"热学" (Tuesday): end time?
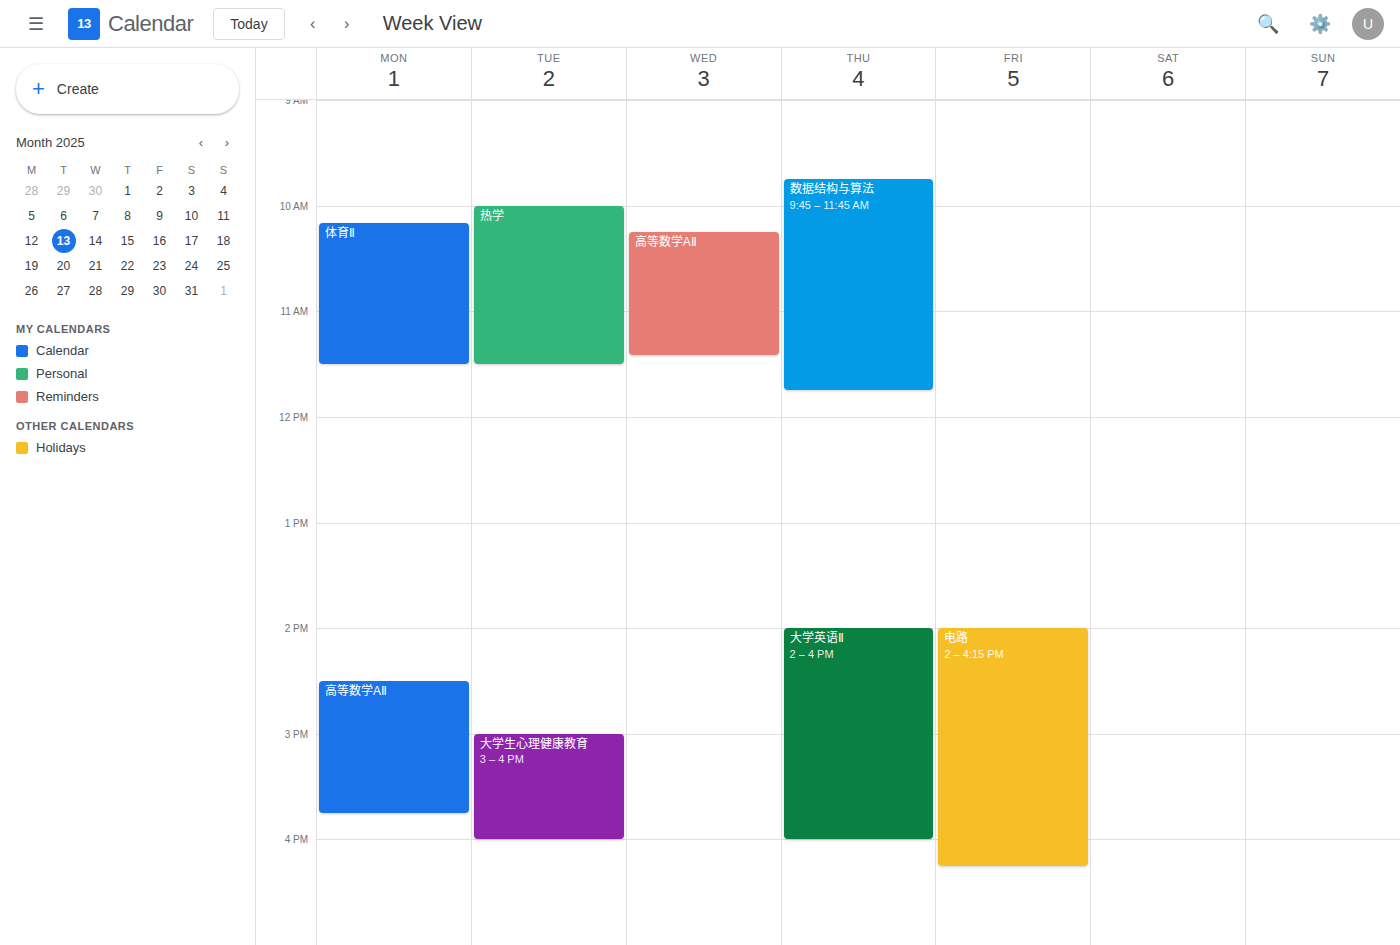
11:30 AM